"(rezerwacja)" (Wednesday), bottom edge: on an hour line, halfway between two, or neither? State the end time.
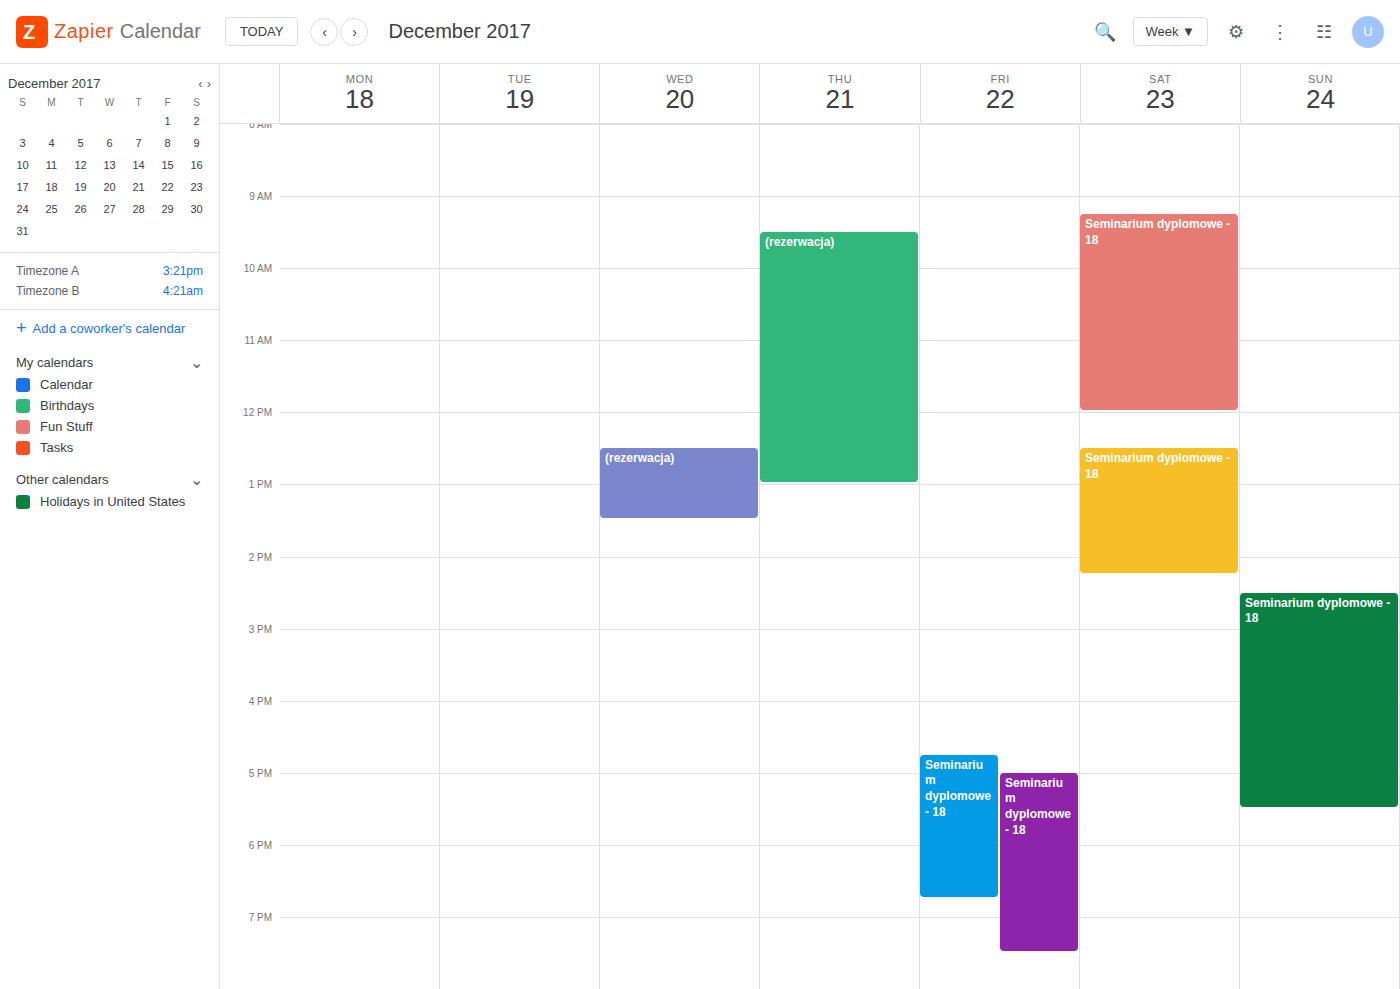
1:30 PM -- halfway between the 1 PM and 2 PM lines.